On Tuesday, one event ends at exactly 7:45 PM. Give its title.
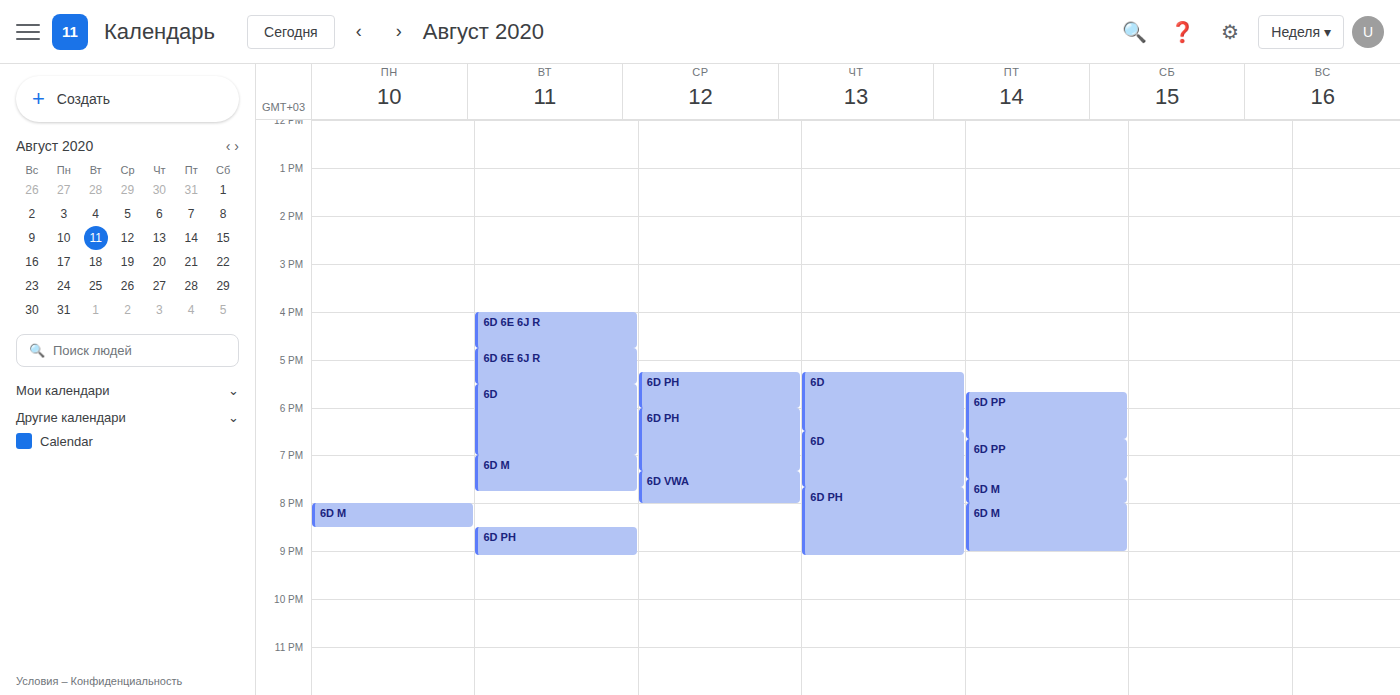
"6D M"